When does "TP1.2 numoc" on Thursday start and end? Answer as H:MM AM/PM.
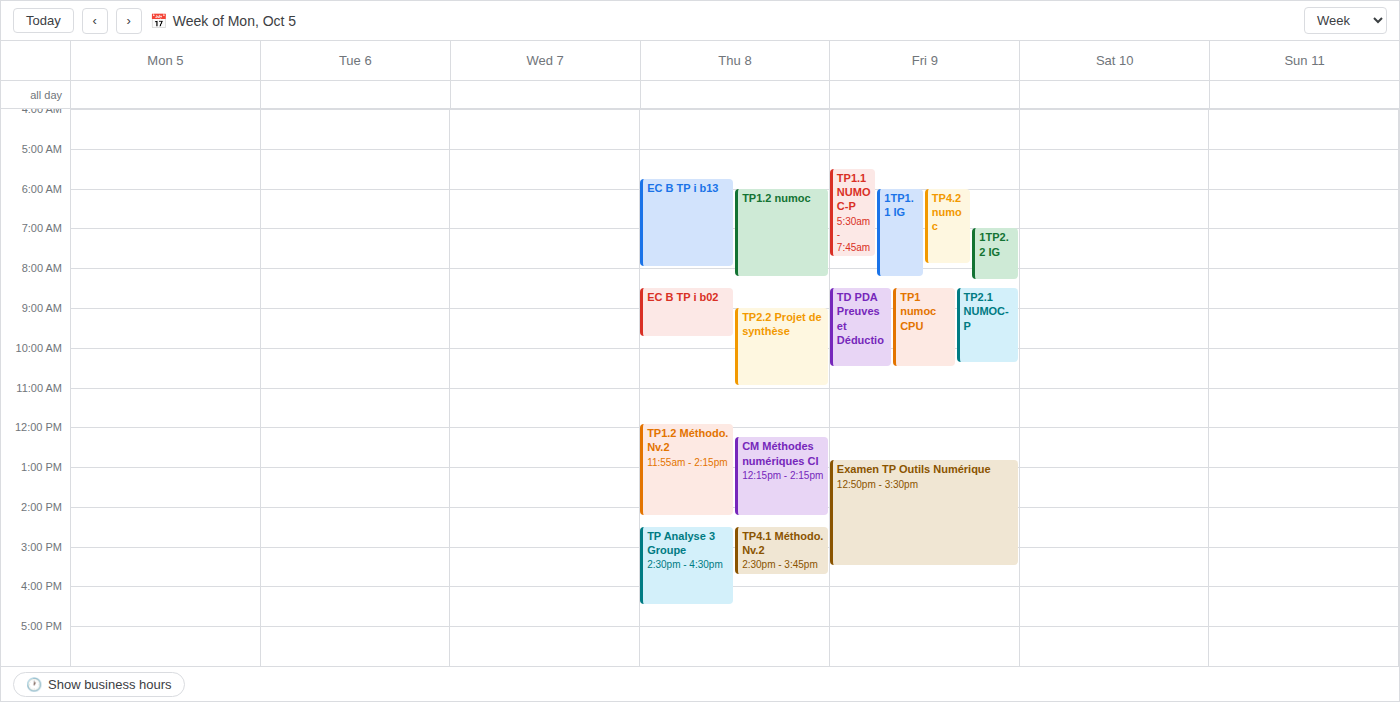
6:00 AM to 8:15 AM